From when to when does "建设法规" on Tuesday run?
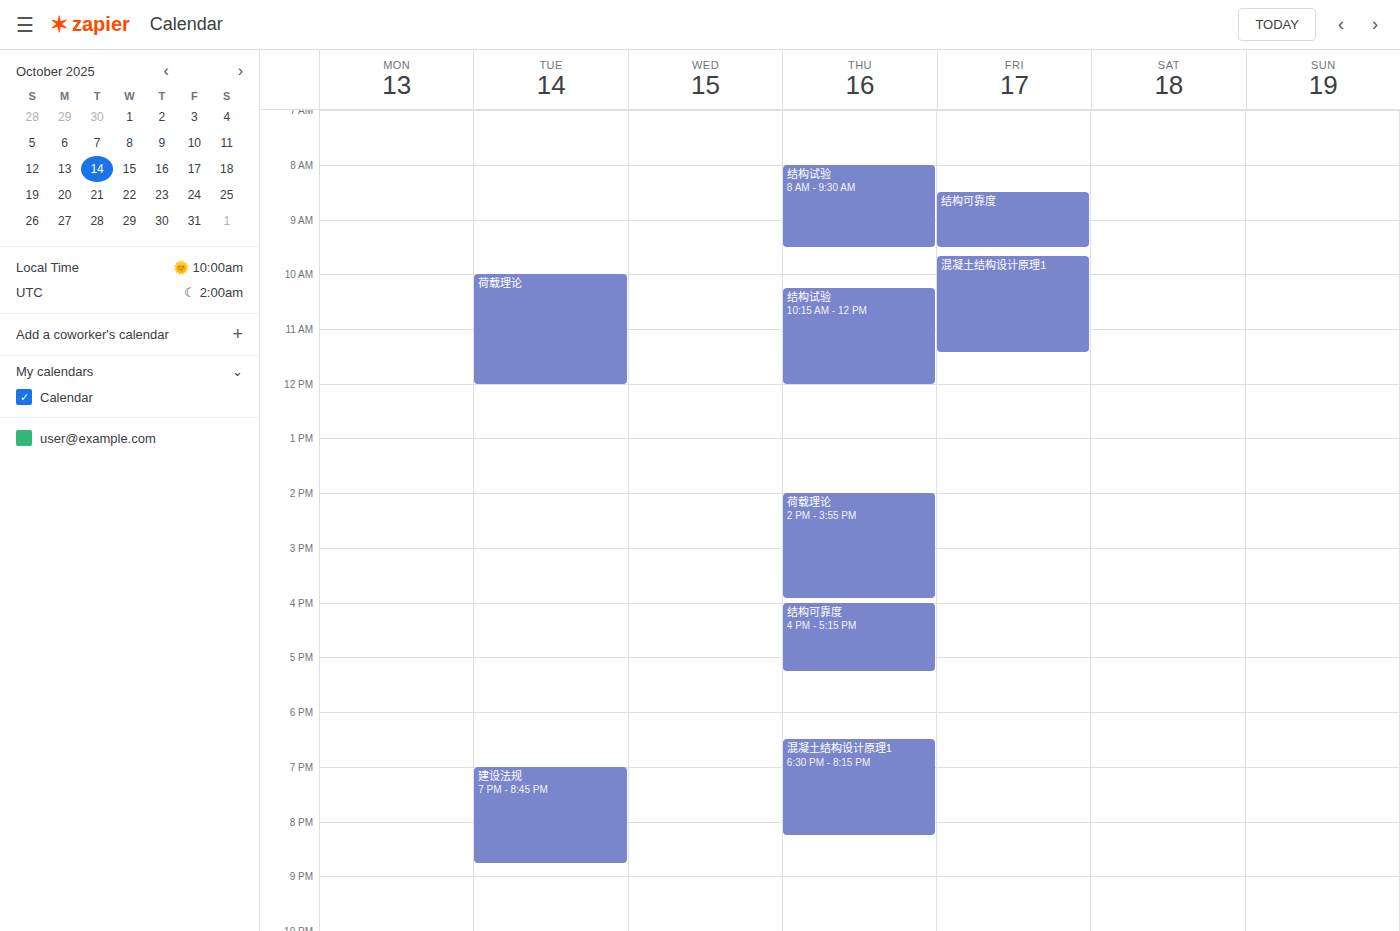
7:00 PM to 8:45 PM